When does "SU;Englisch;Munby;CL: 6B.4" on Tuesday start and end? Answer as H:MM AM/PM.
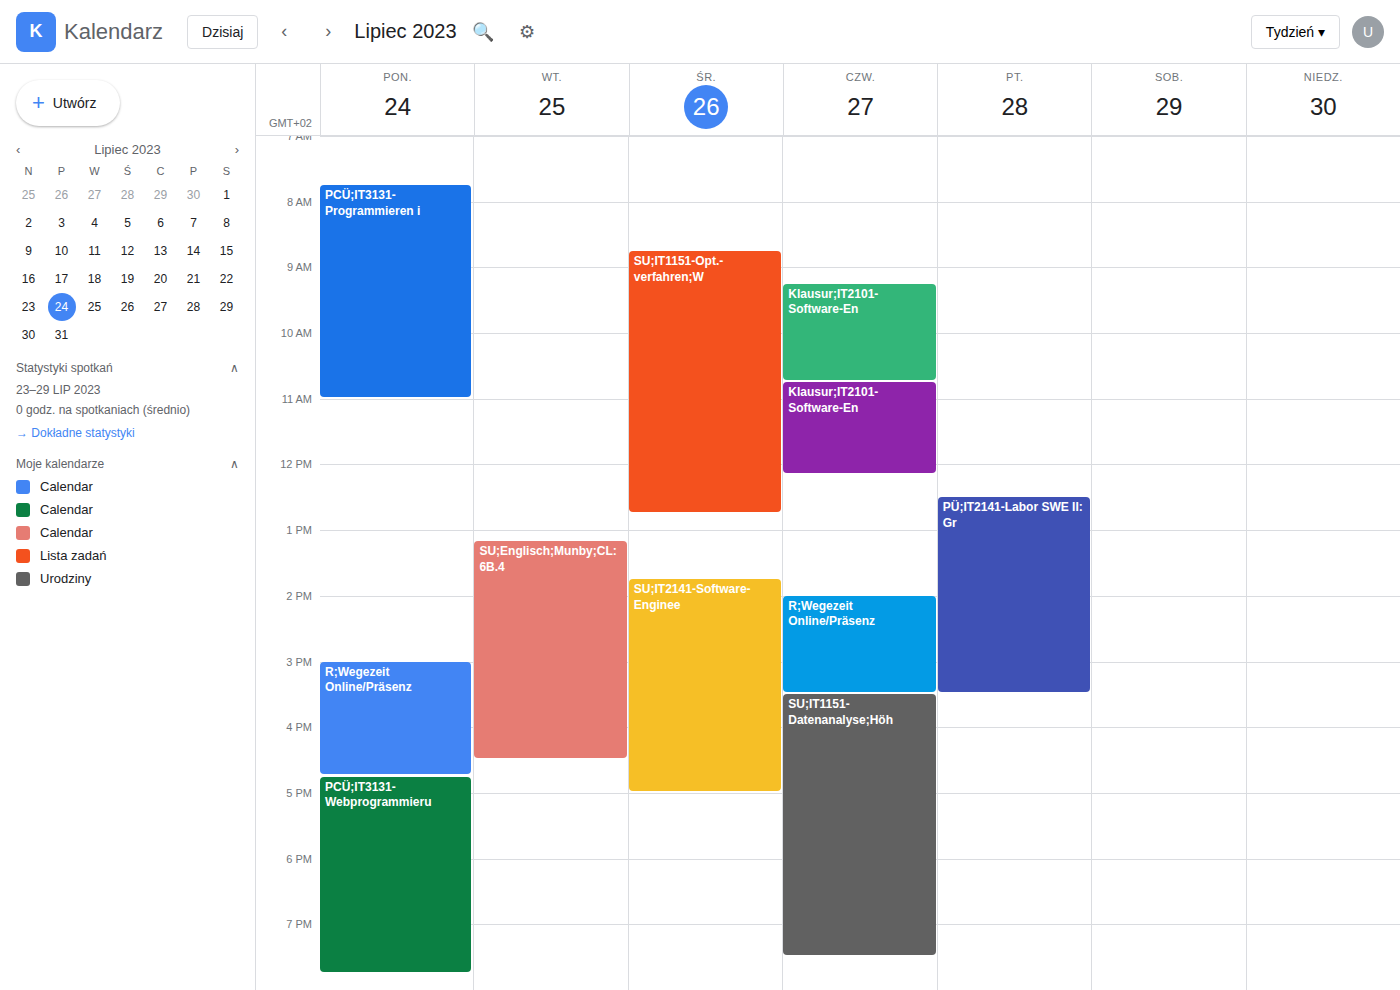
1:10 PM to 4:30 PM